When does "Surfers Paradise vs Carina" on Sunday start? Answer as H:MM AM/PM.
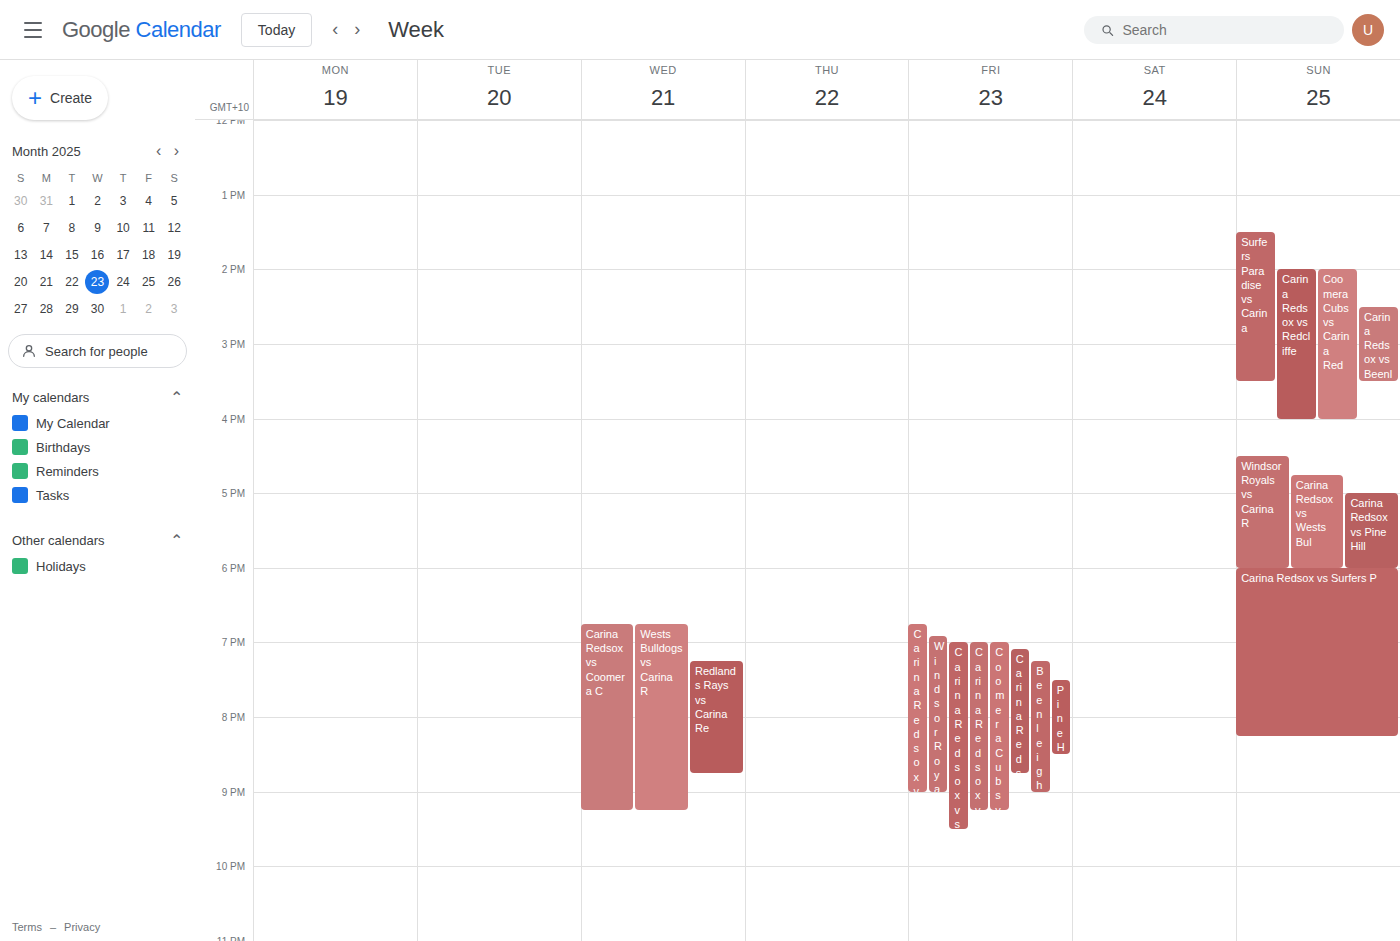
1:30 PM